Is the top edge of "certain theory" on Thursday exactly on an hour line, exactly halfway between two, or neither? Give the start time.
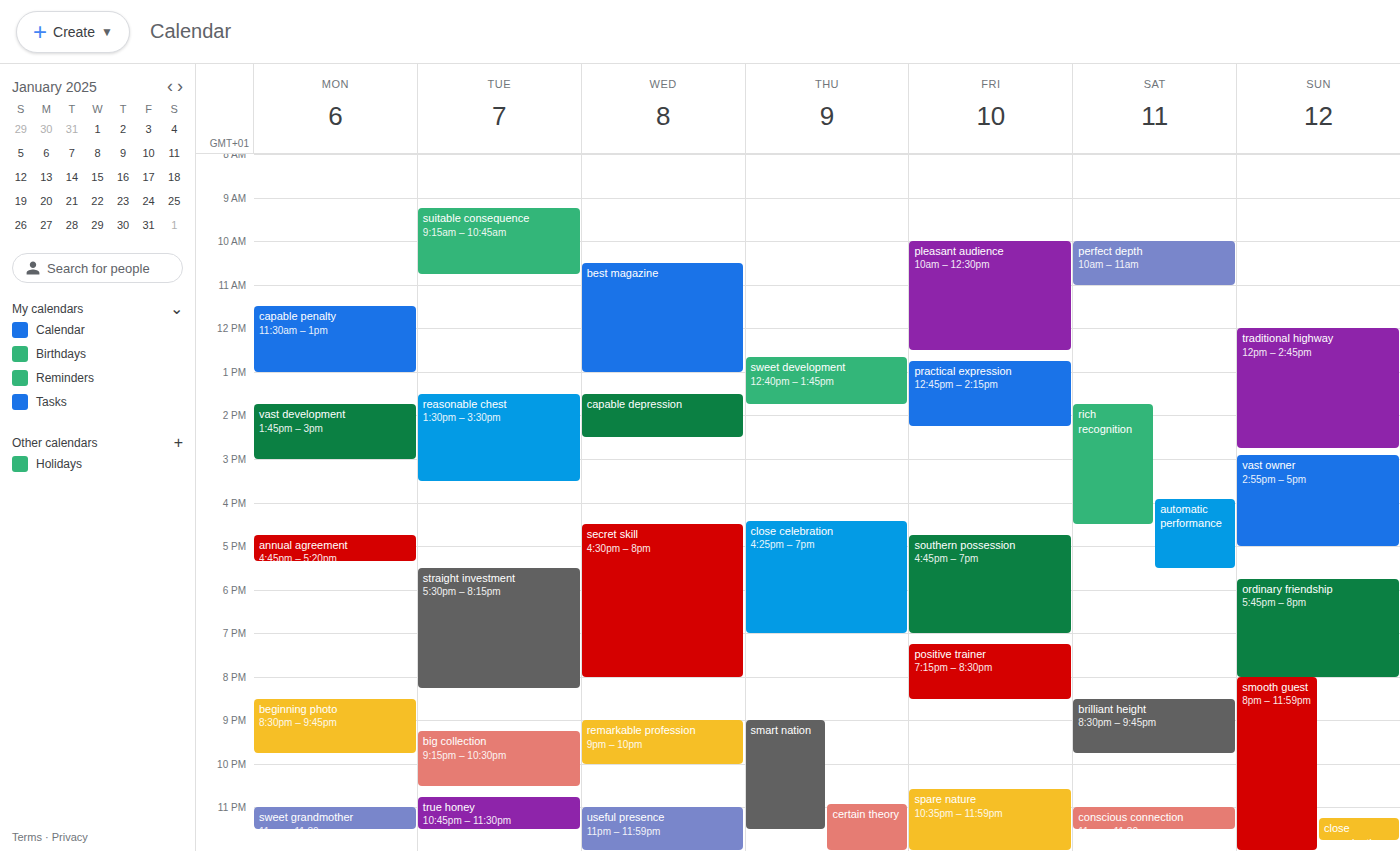
10:55 PM -- neither: 55 minutes below the 10 PM line and 5 minutes above the 11 PM line.